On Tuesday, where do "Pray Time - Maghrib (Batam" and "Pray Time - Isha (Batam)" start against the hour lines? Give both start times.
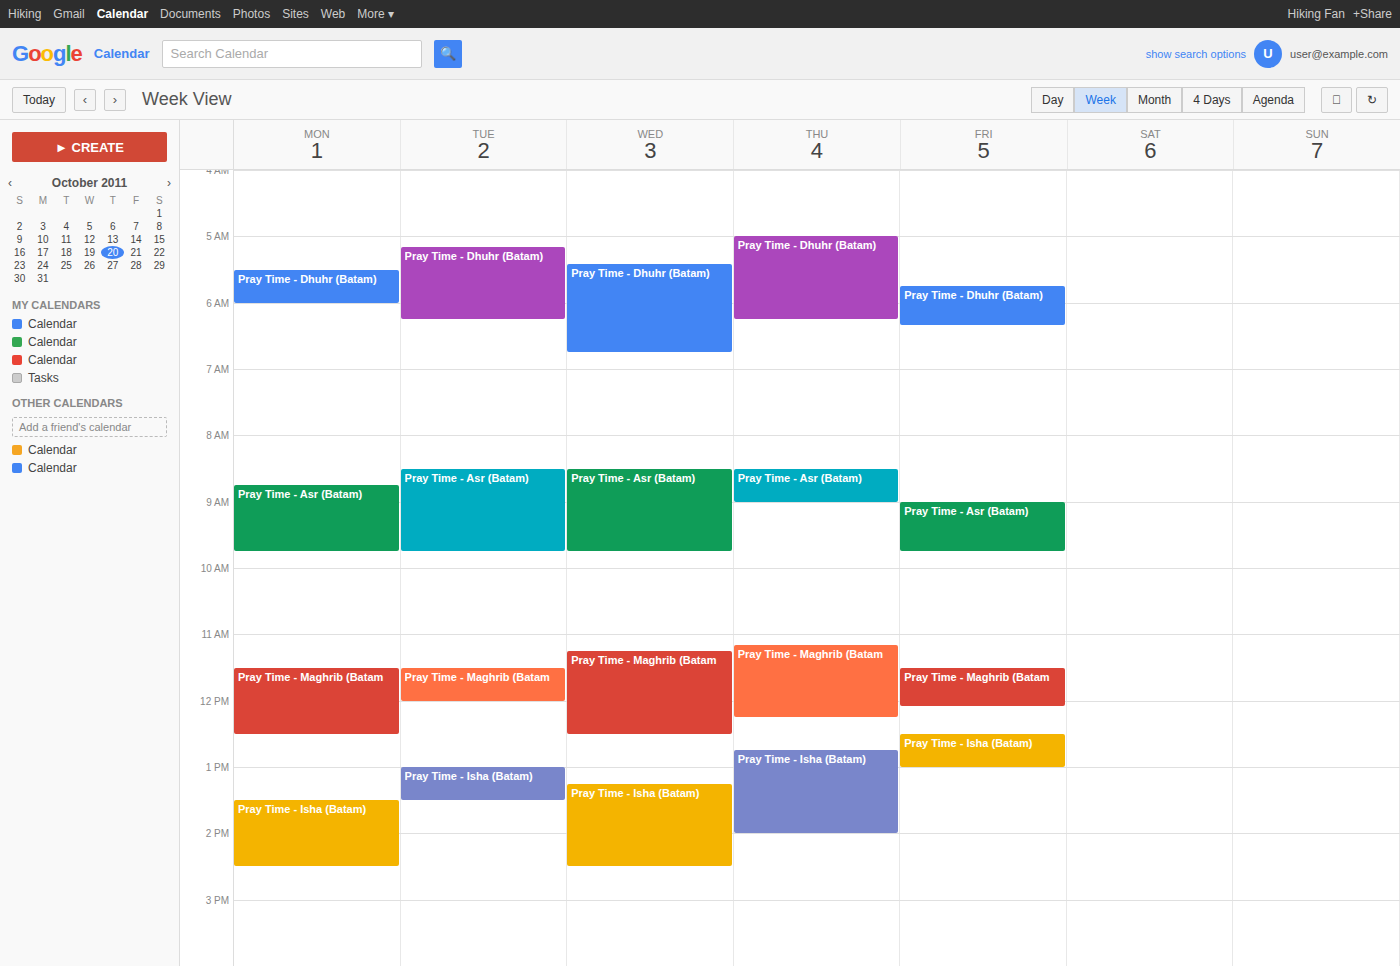
"Pray Time - Maghrib (Batam": 11:30 AM, halfway between the 11 AM and 12 PM lines. "Pray Time - Isha (Batam)": 1:00 PM, exactly on the 1 PM line.